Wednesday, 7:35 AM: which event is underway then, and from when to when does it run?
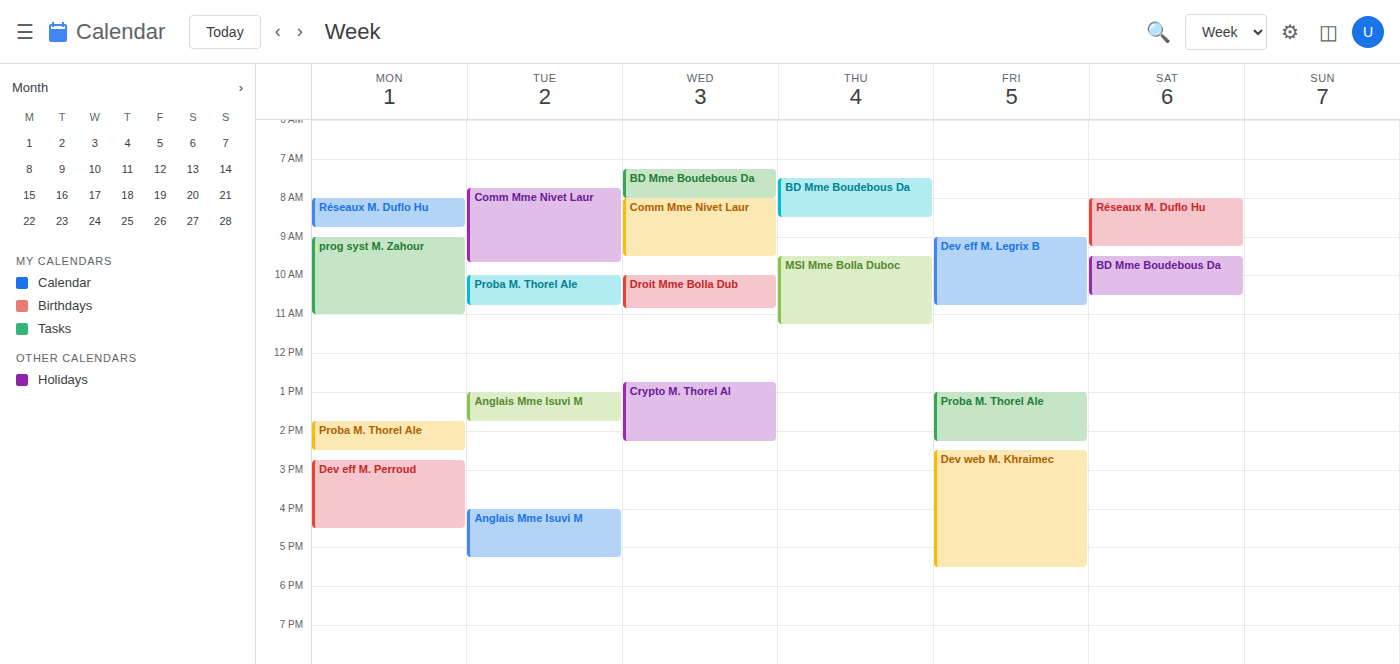
"BD Mme Boudebous Da", 7:15 AM to 8:00 AM